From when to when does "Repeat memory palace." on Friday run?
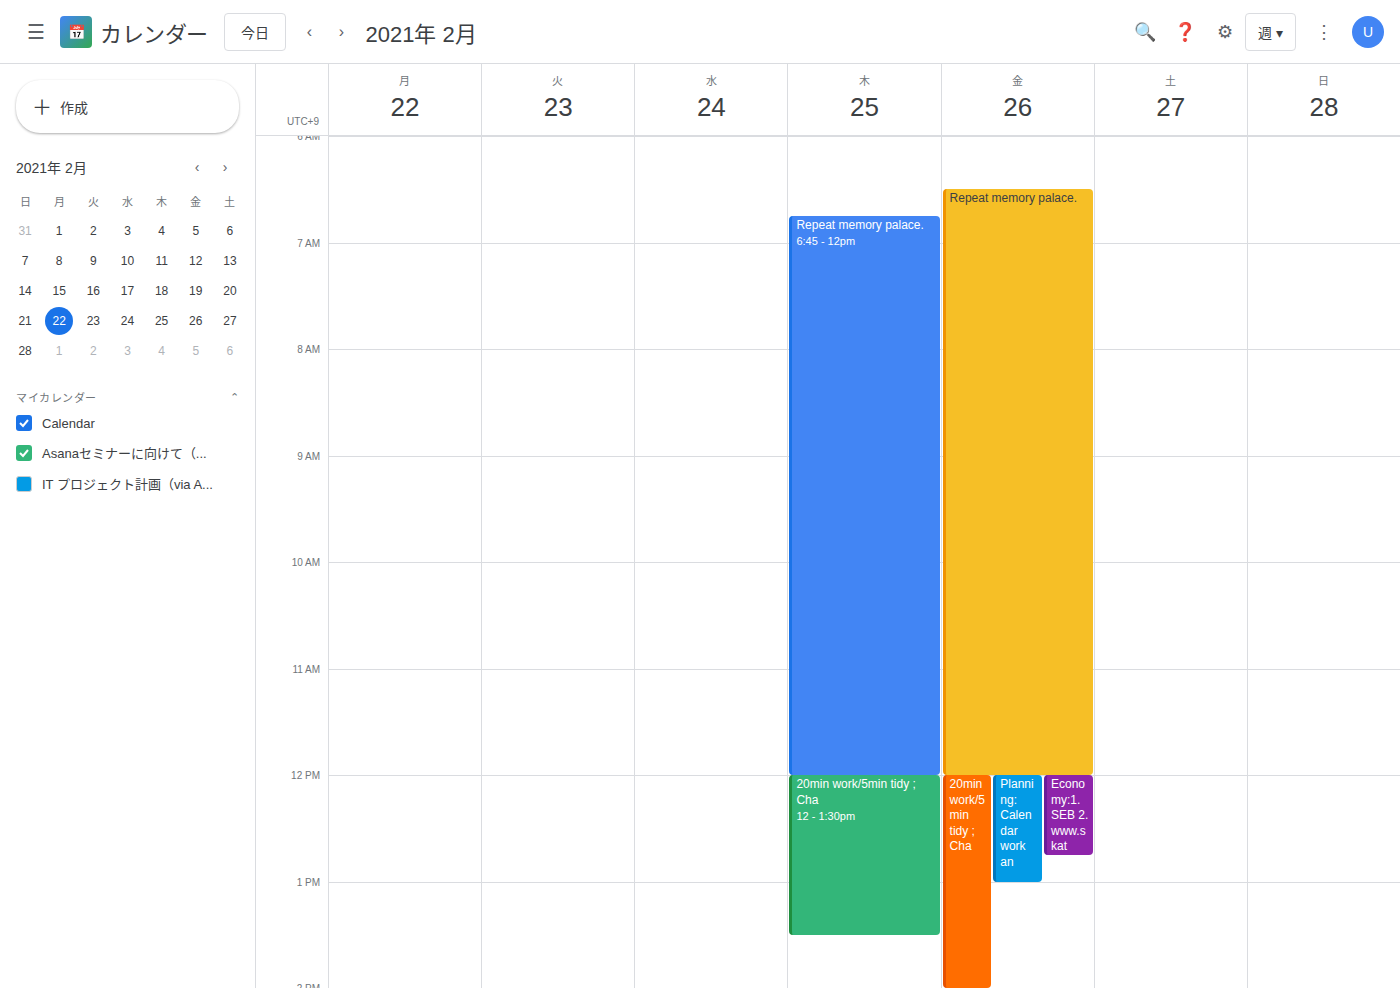
6:30 AM to 12:00 PM